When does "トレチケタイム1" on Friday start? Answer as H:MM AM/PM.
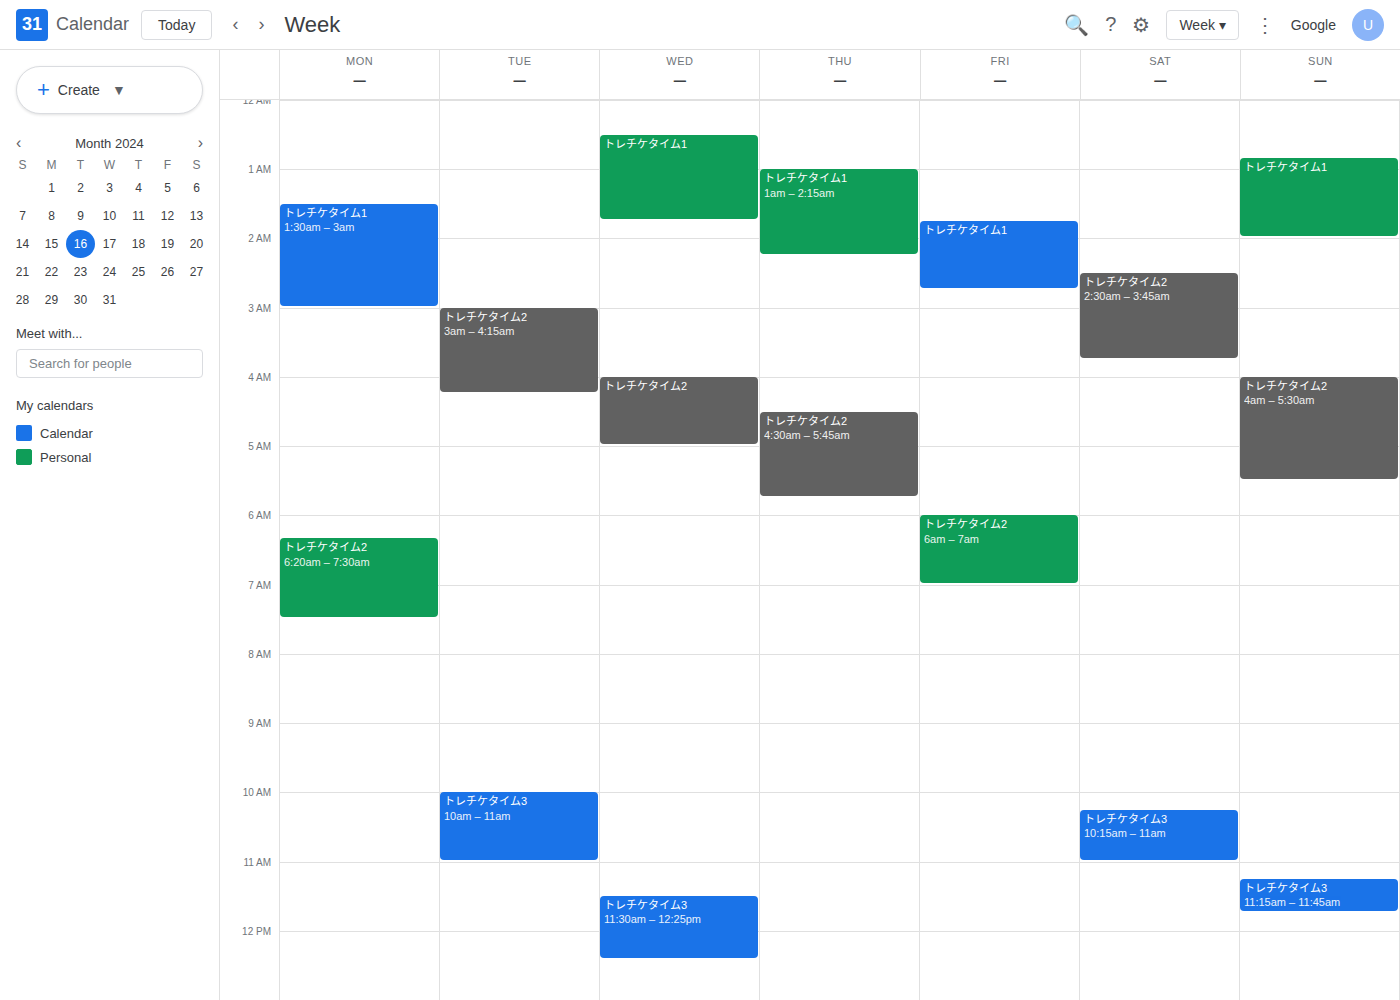
1:45 AM